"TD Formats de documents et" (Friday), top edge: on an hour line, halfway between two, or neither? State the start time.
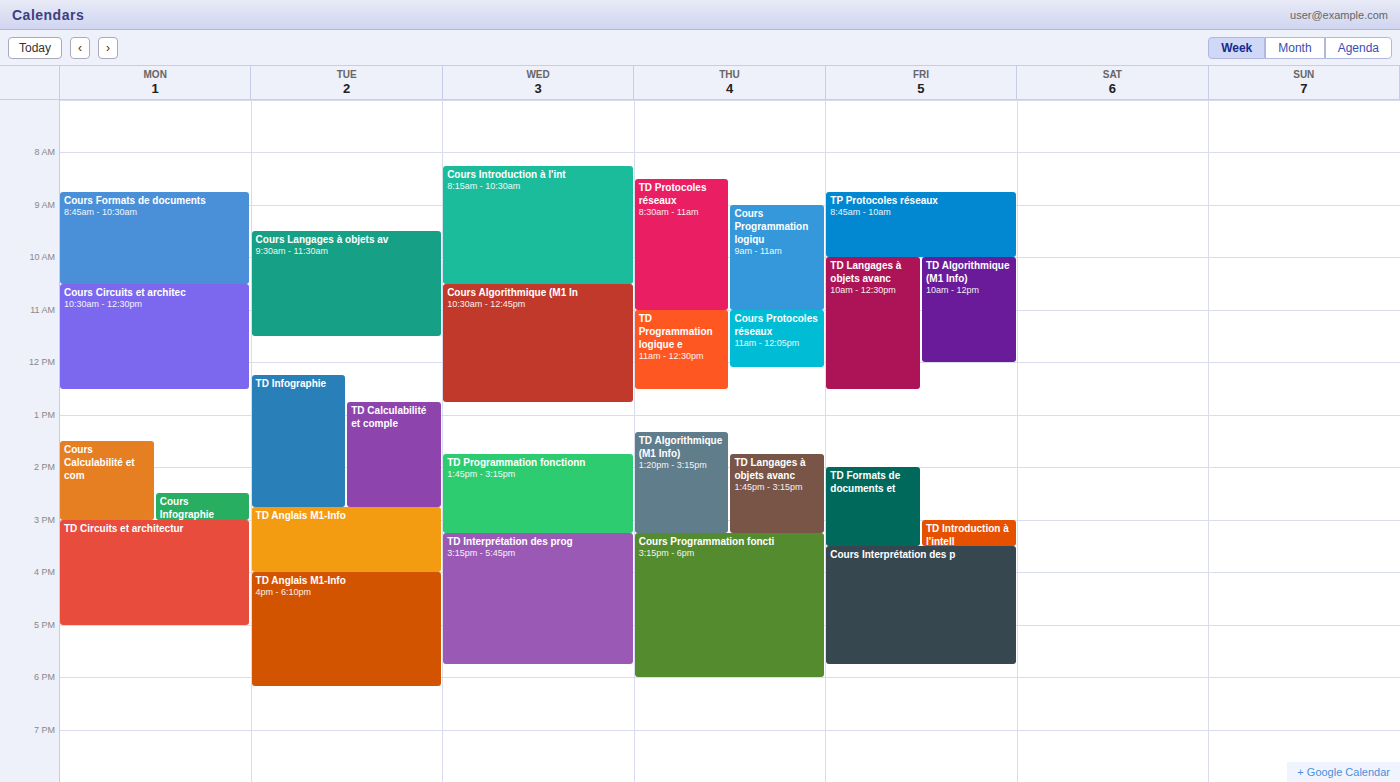
2:00 PM -- exactly on the 2 PM line.